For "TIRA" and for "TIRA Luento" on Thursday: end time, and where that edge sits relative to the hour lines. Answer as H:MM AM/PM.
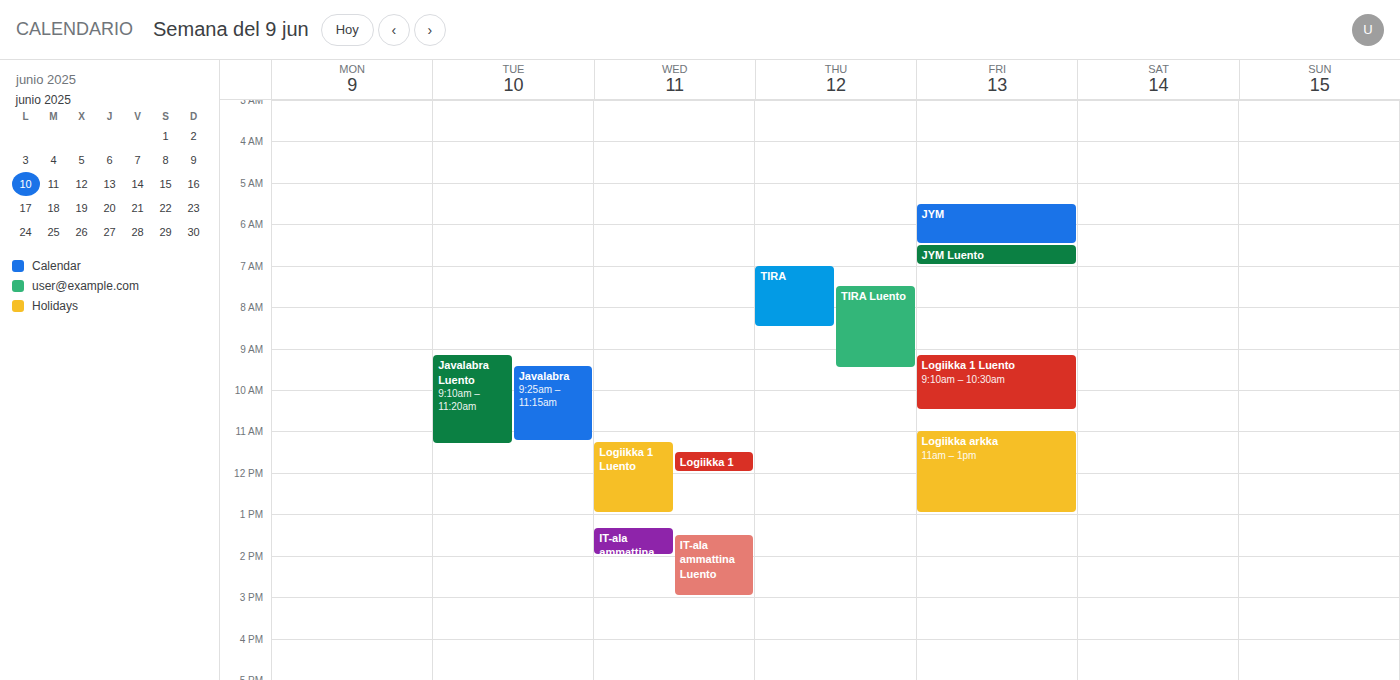
"TIRA": 8:30 AM, halfway between the 8 AM and 9 AM lines. "TIRA Luento": 9:30 AM, halfway between the 9 AM and 10 AM lines.